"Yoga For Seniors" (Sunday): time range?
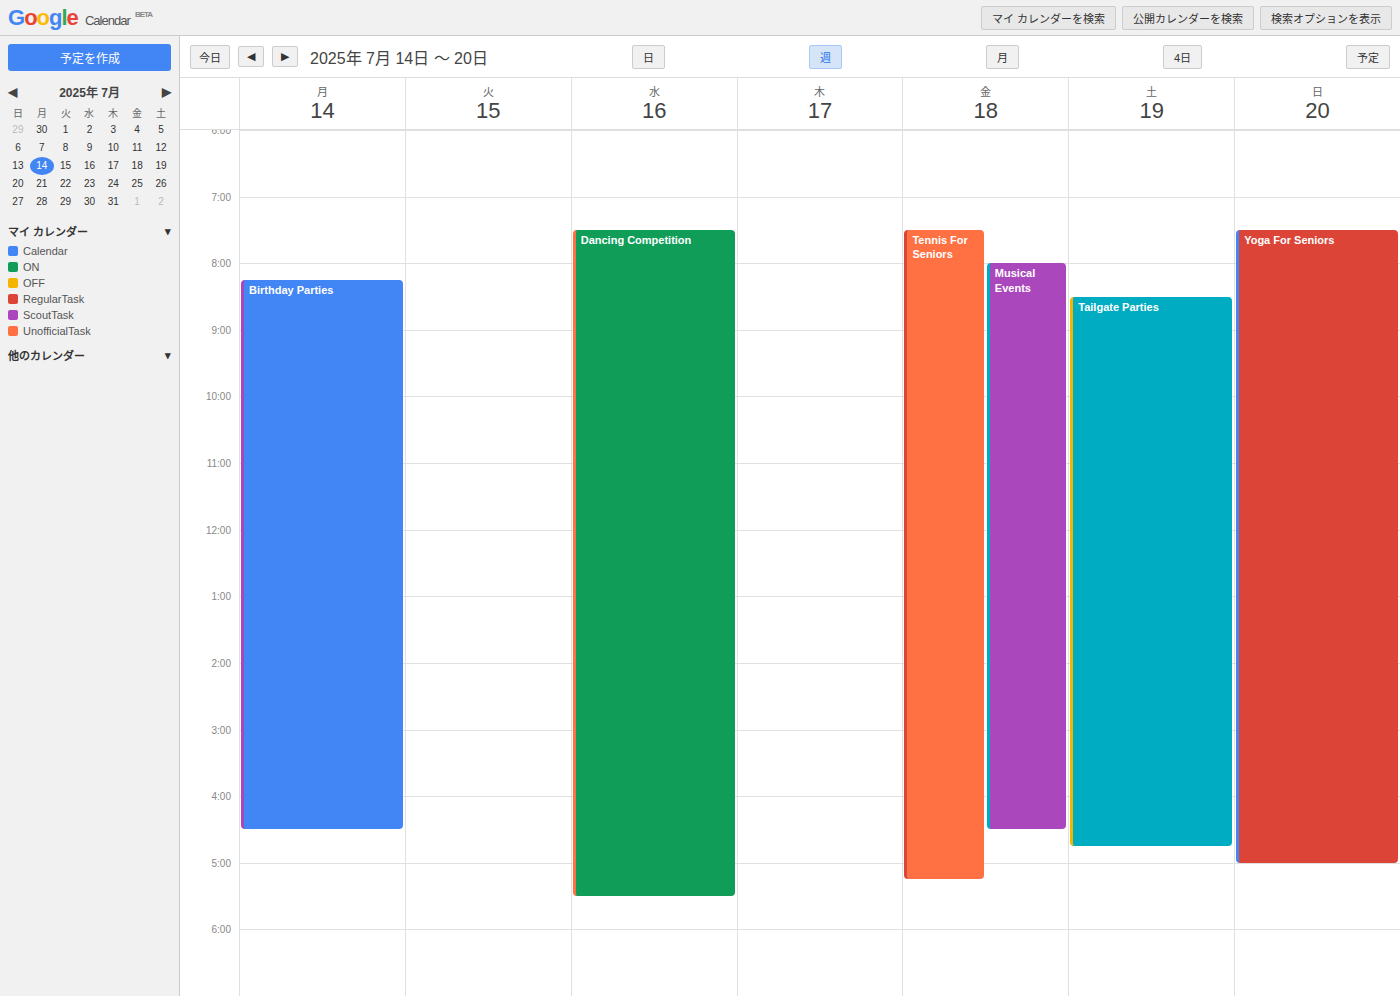
7:30 AM to 5:00 PM